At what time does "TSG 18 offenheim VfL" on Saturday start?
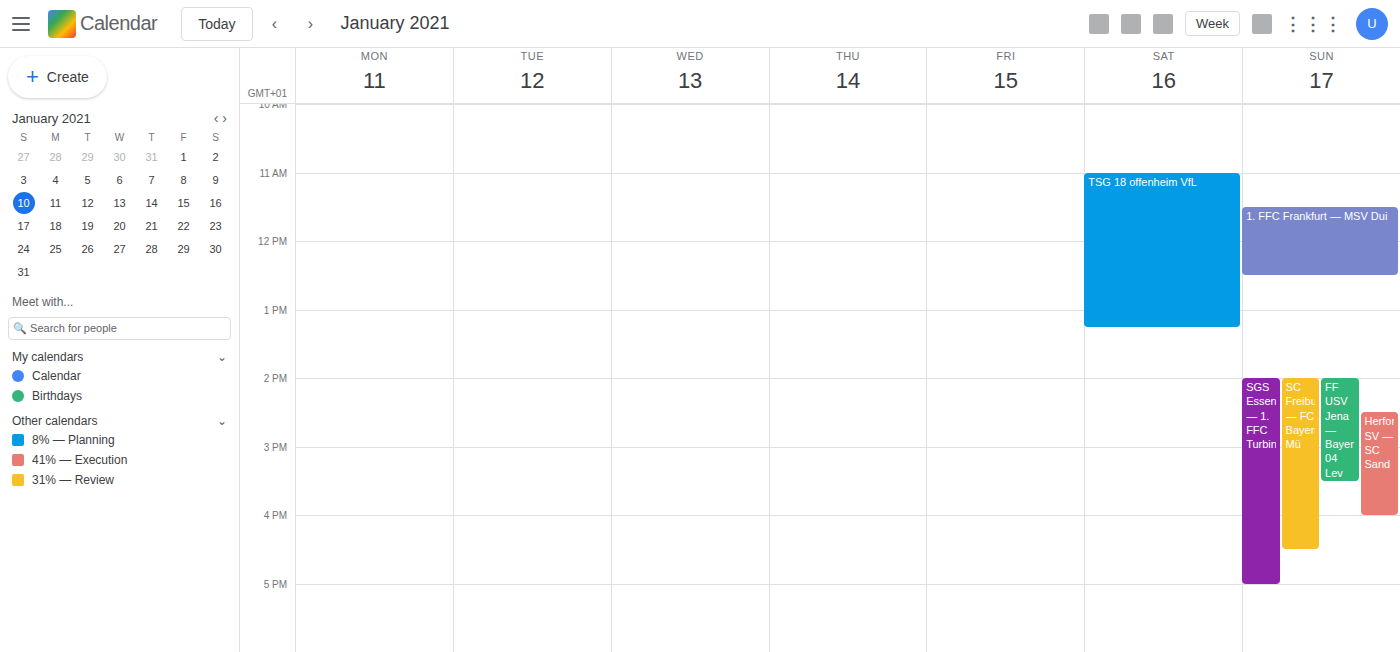
11:00 AM